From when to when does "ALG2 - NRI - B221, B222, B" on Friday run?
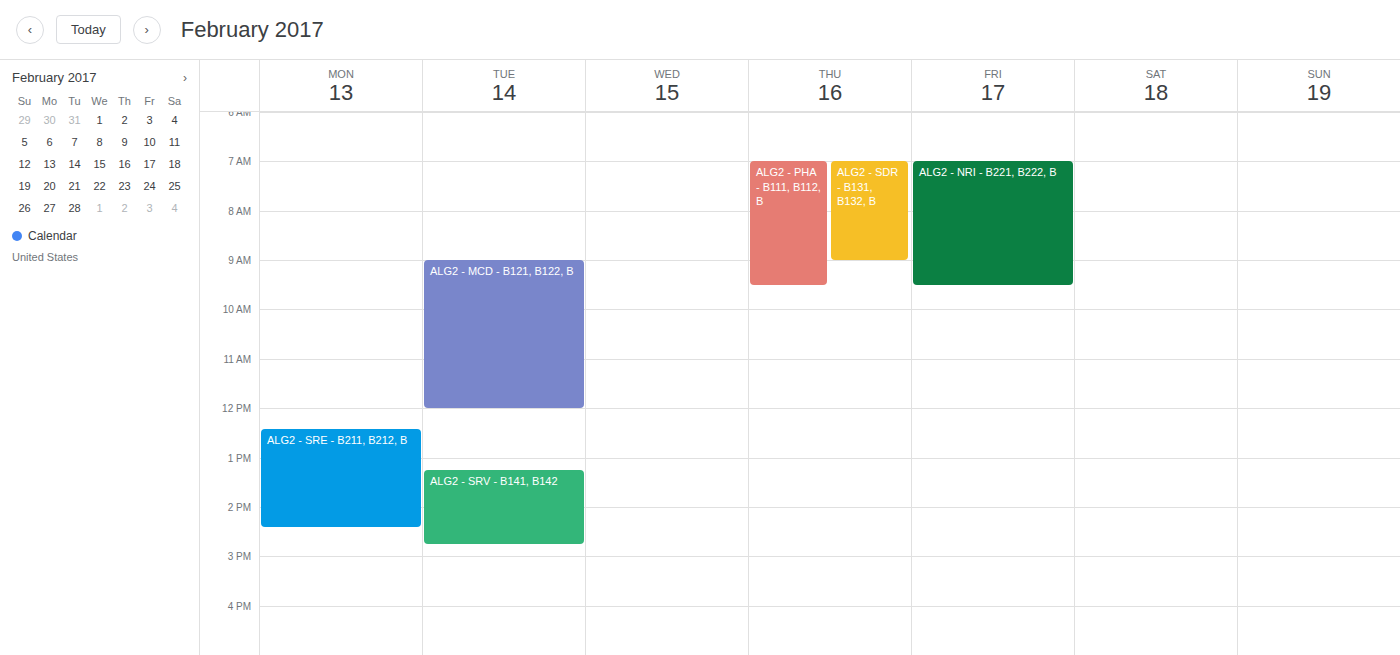
07:00 to 09:30